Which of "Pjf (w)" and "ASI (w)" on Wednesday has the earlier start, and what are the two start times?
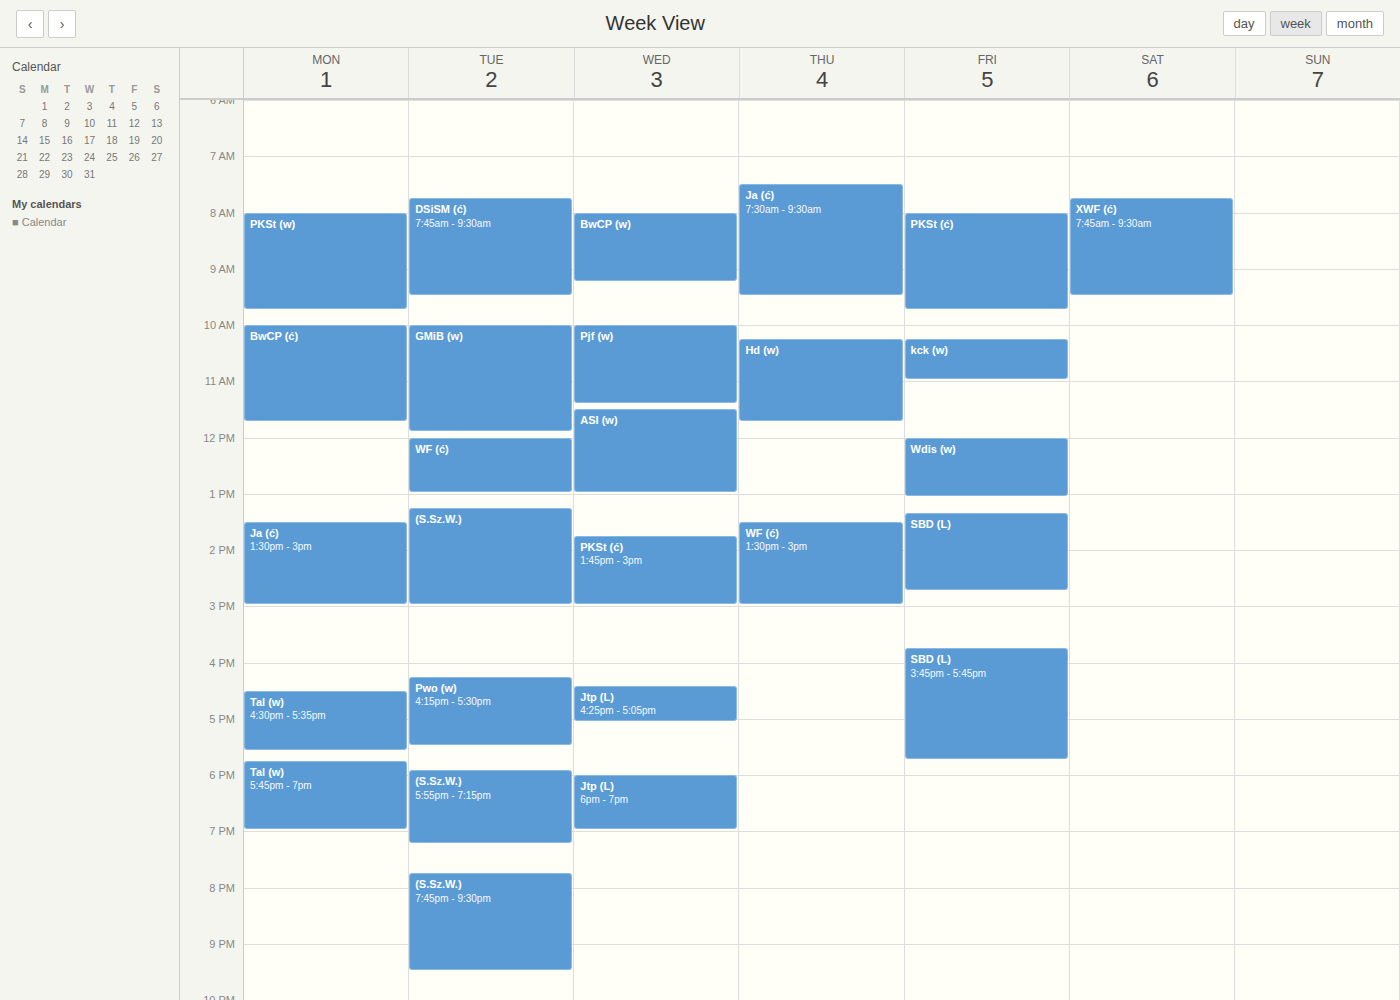
"Pjf (w)" 10:00 AM; "ASI (w)" 11:30 AM.